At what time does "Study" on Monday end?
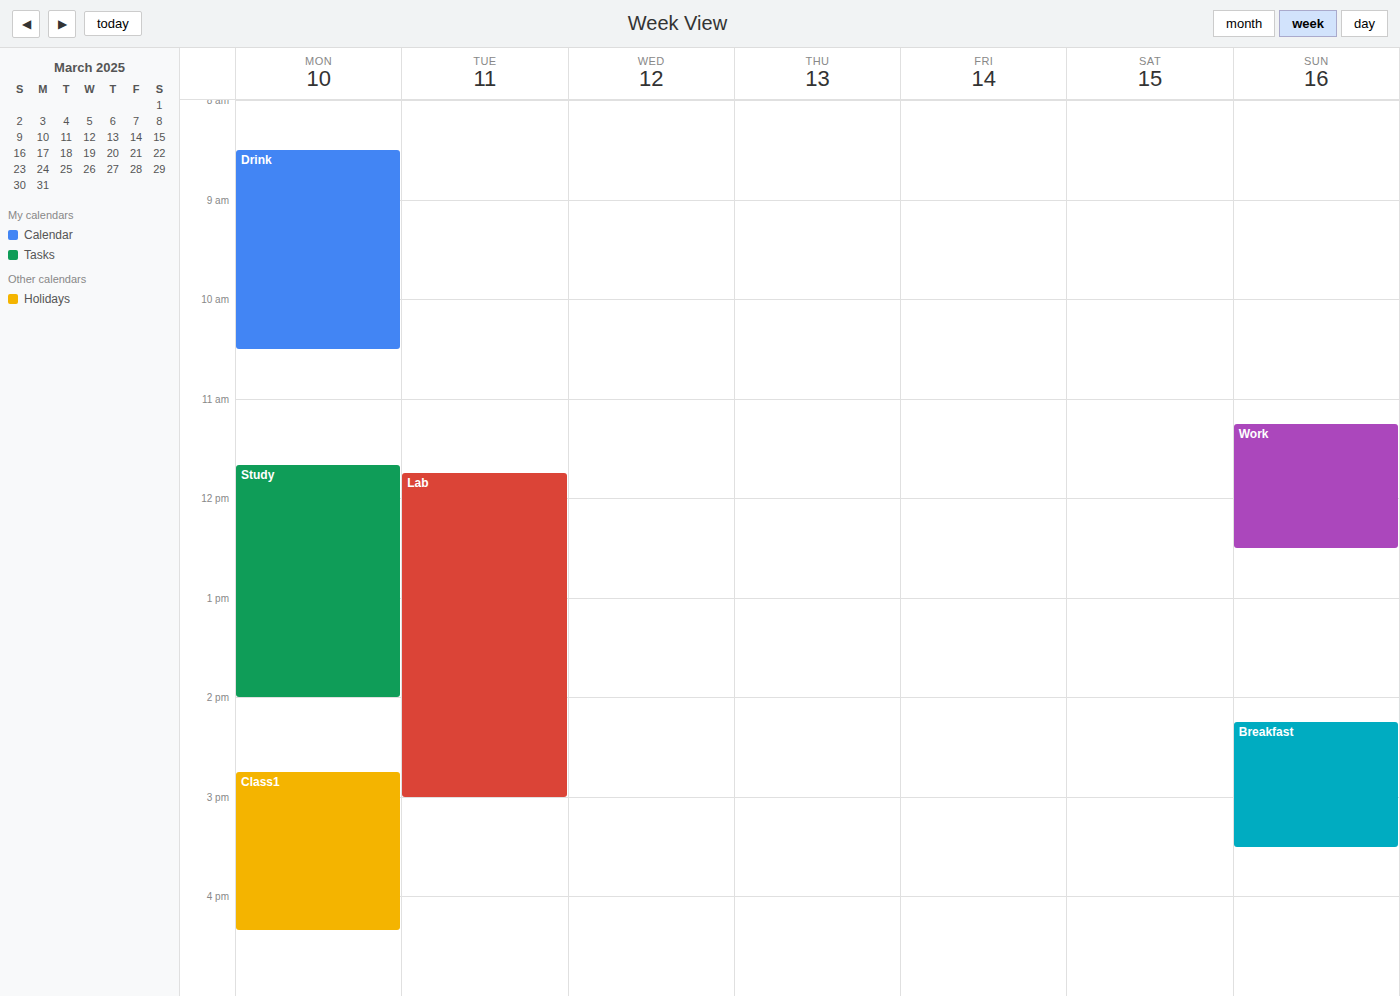
2:00 PM